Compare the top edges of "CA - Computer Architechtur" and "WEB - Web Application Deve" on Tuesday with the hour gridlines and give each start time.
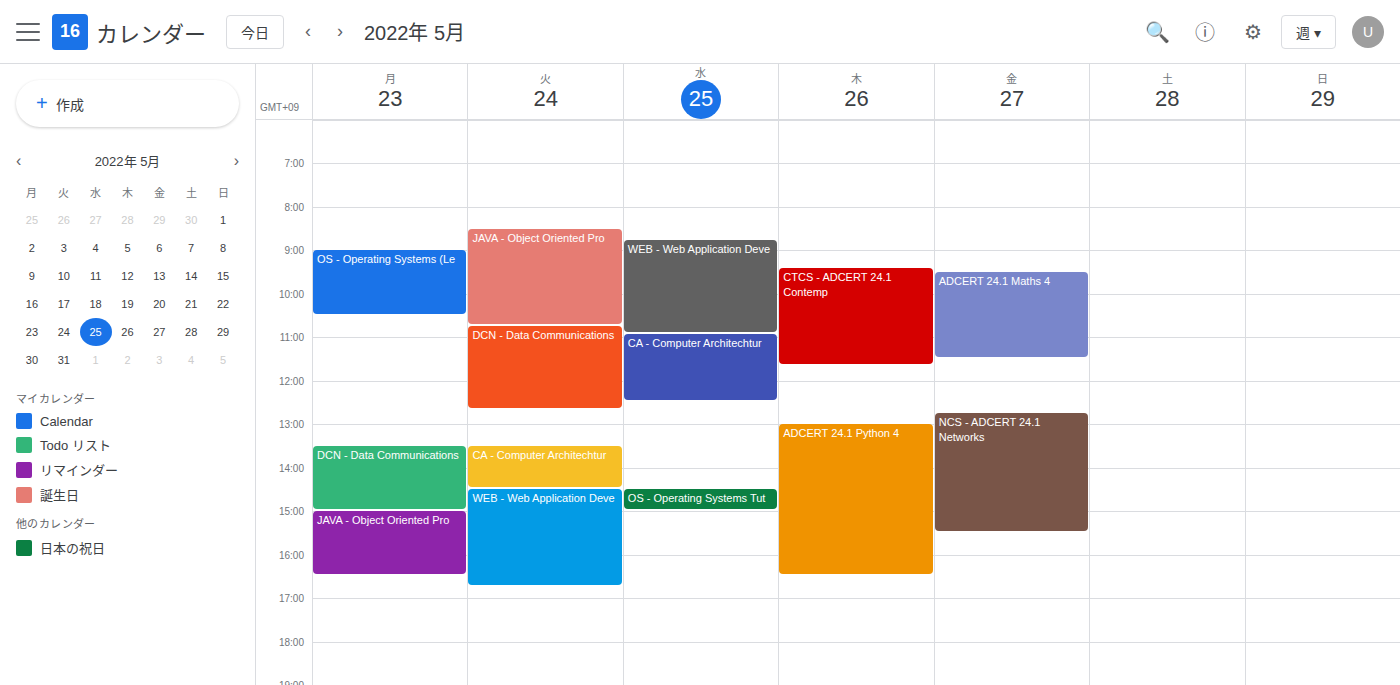
"CA - Computer Architechtur": 1:30 PM, halfway between the 1 PM and 2 PM lines. "WEB - Web Application Deve": 2:30 PM, halfway between the 2 PM and 3 PM lines.